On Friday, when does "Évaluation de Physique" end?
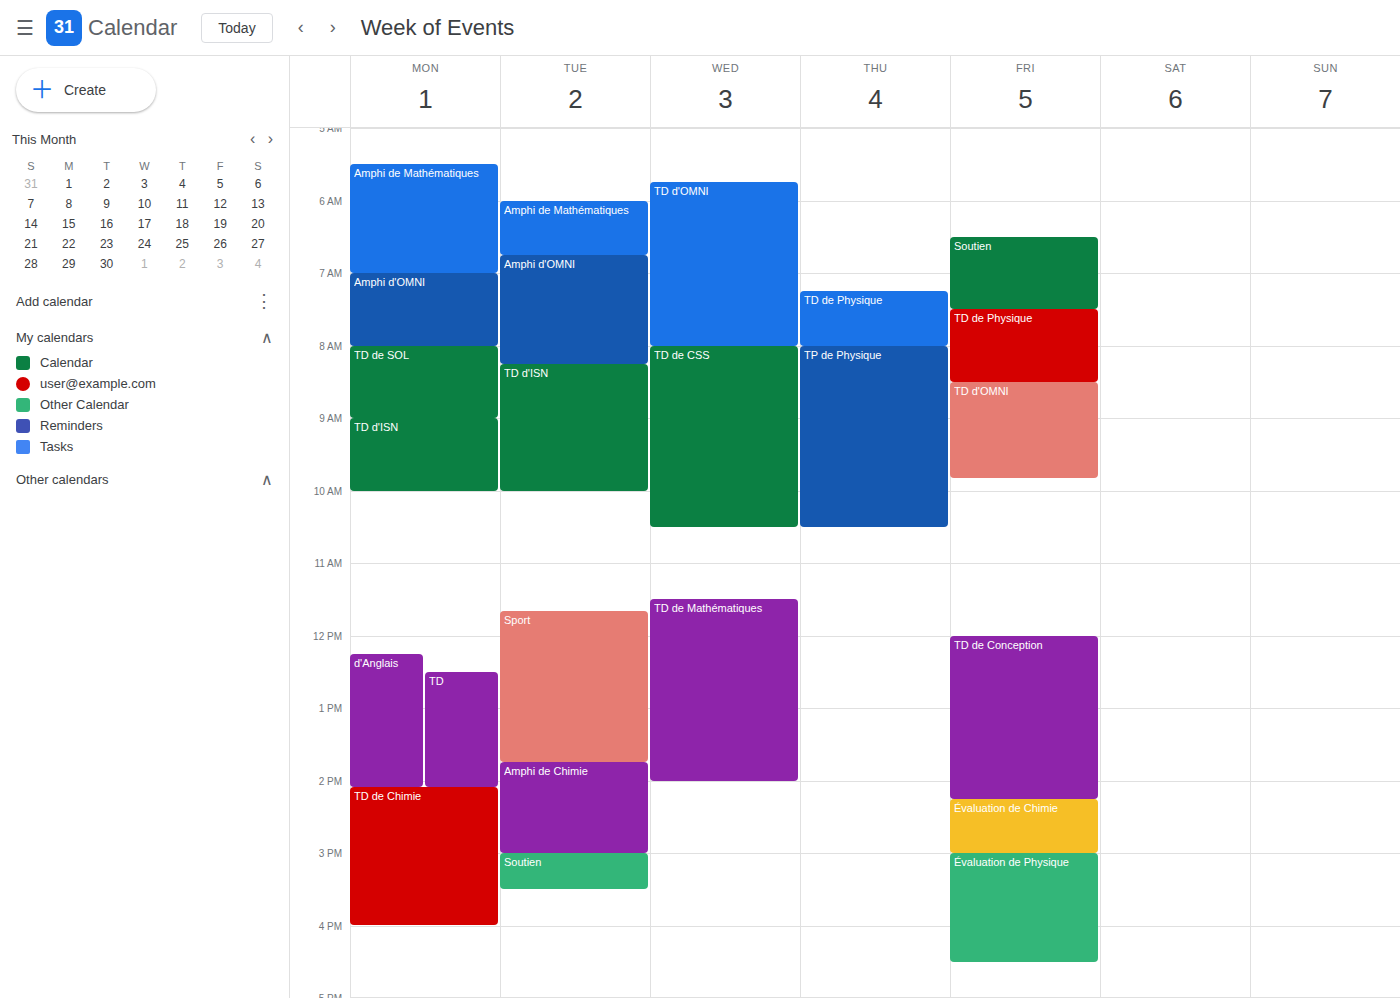
4:30 PM